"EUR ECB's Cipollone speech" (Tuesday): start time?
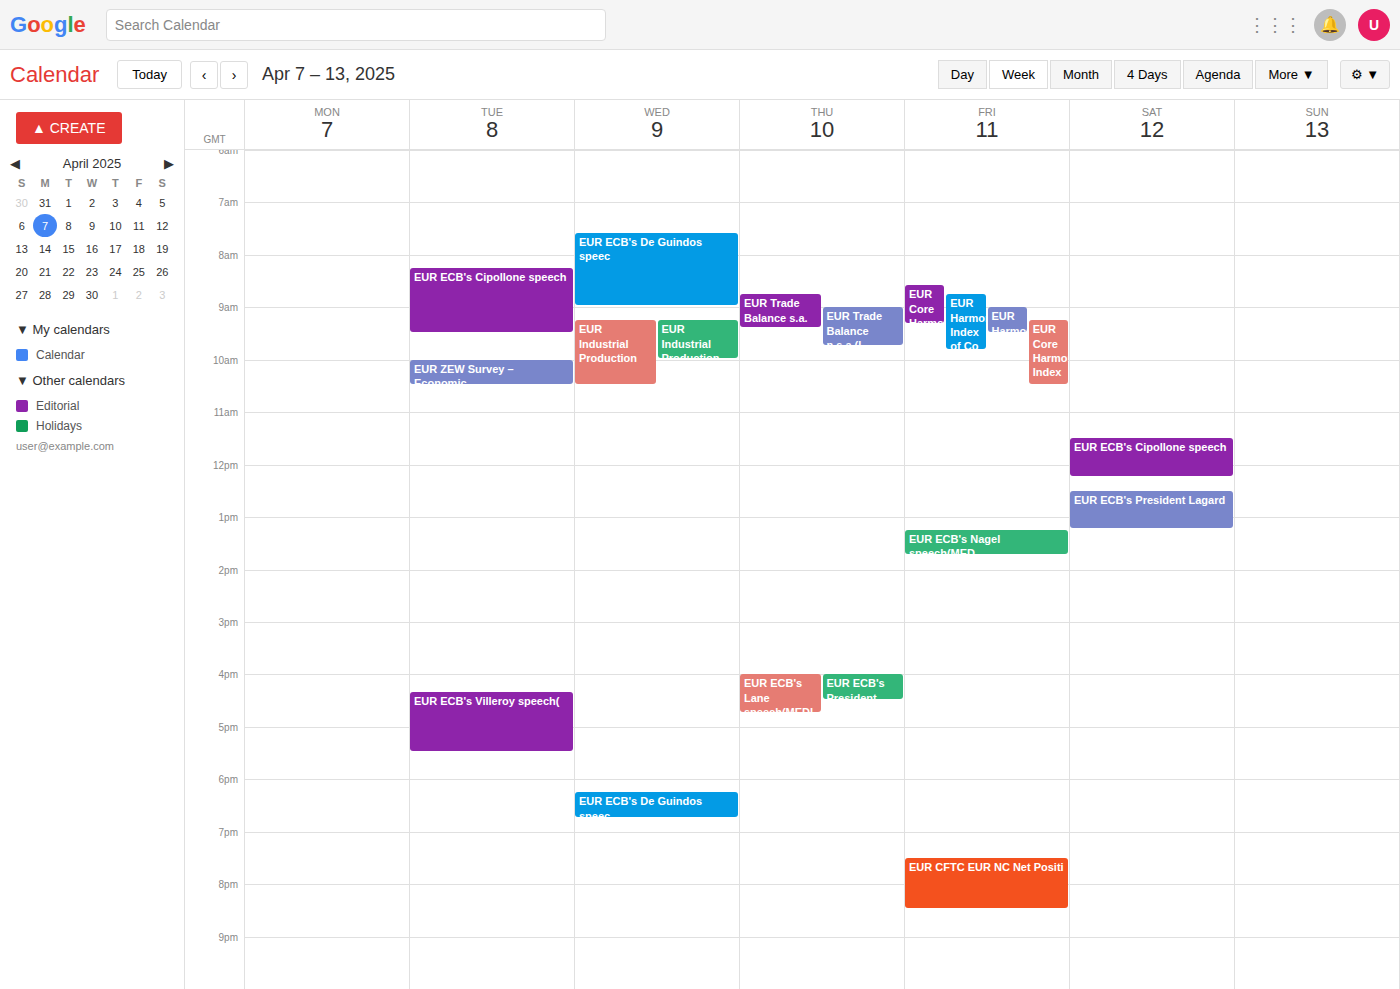
8:15 AM